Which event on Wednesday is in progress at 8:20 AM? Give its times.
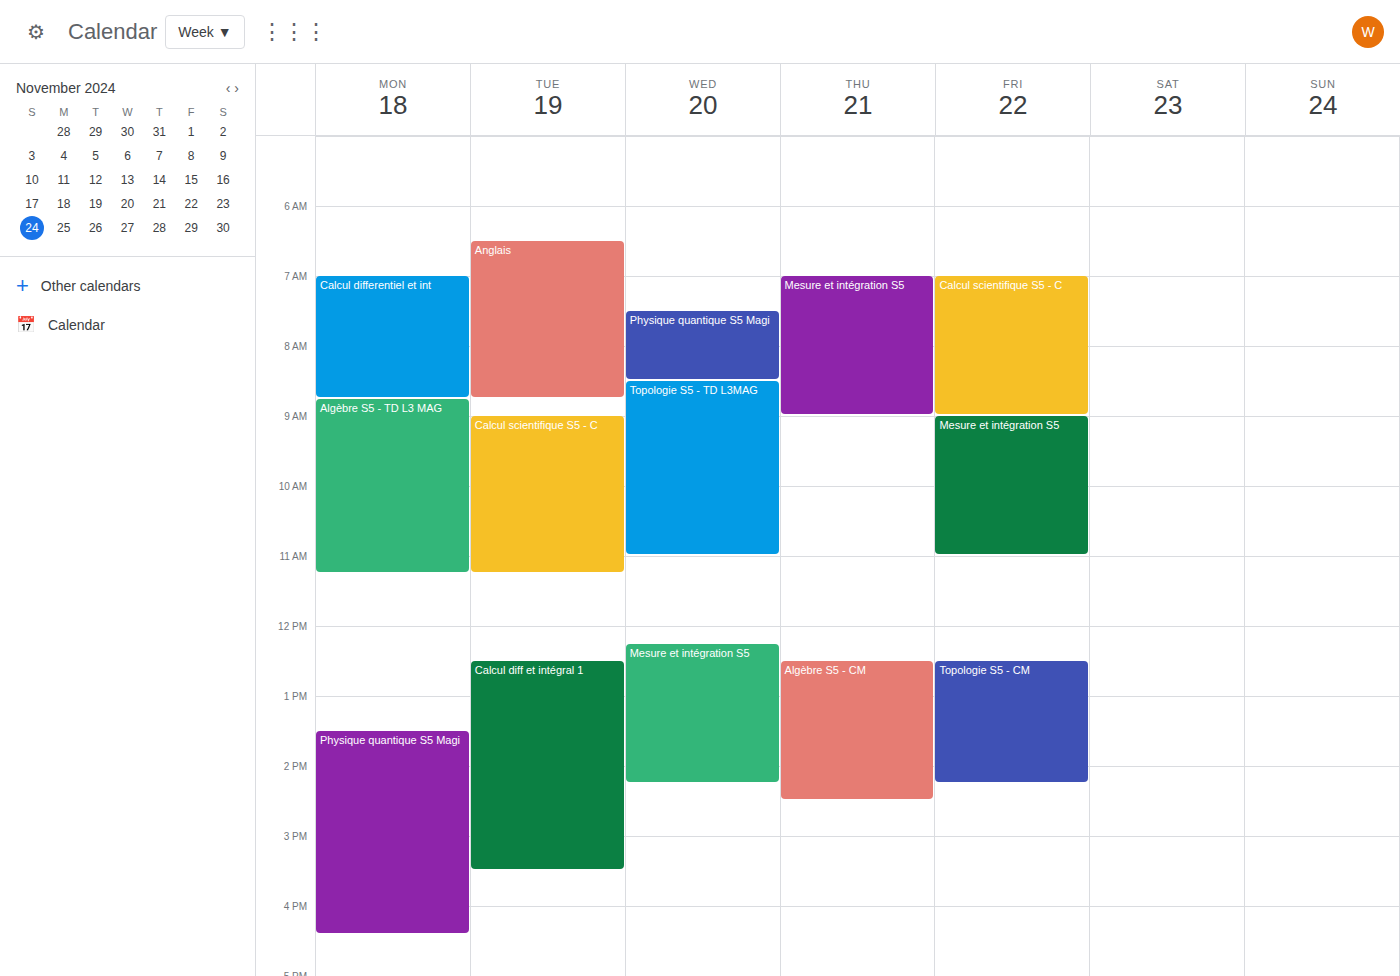
"Physique quantique S5 Magi", 7:30 AM to 8:30 AM